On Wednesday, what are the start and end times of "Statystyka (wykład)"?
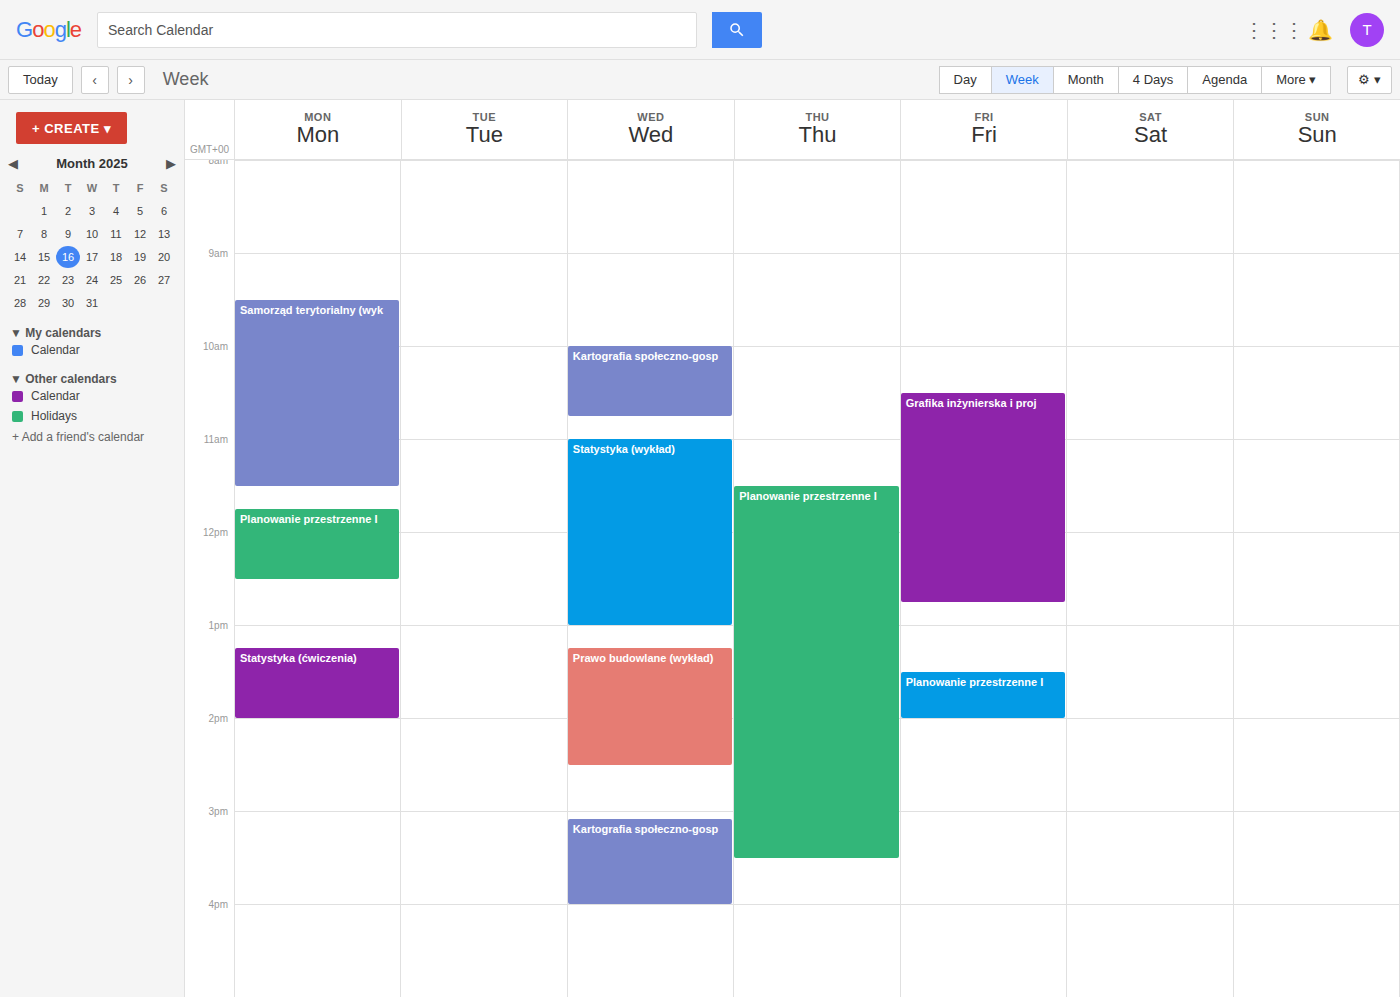
11:00 AM to 1:00 PM